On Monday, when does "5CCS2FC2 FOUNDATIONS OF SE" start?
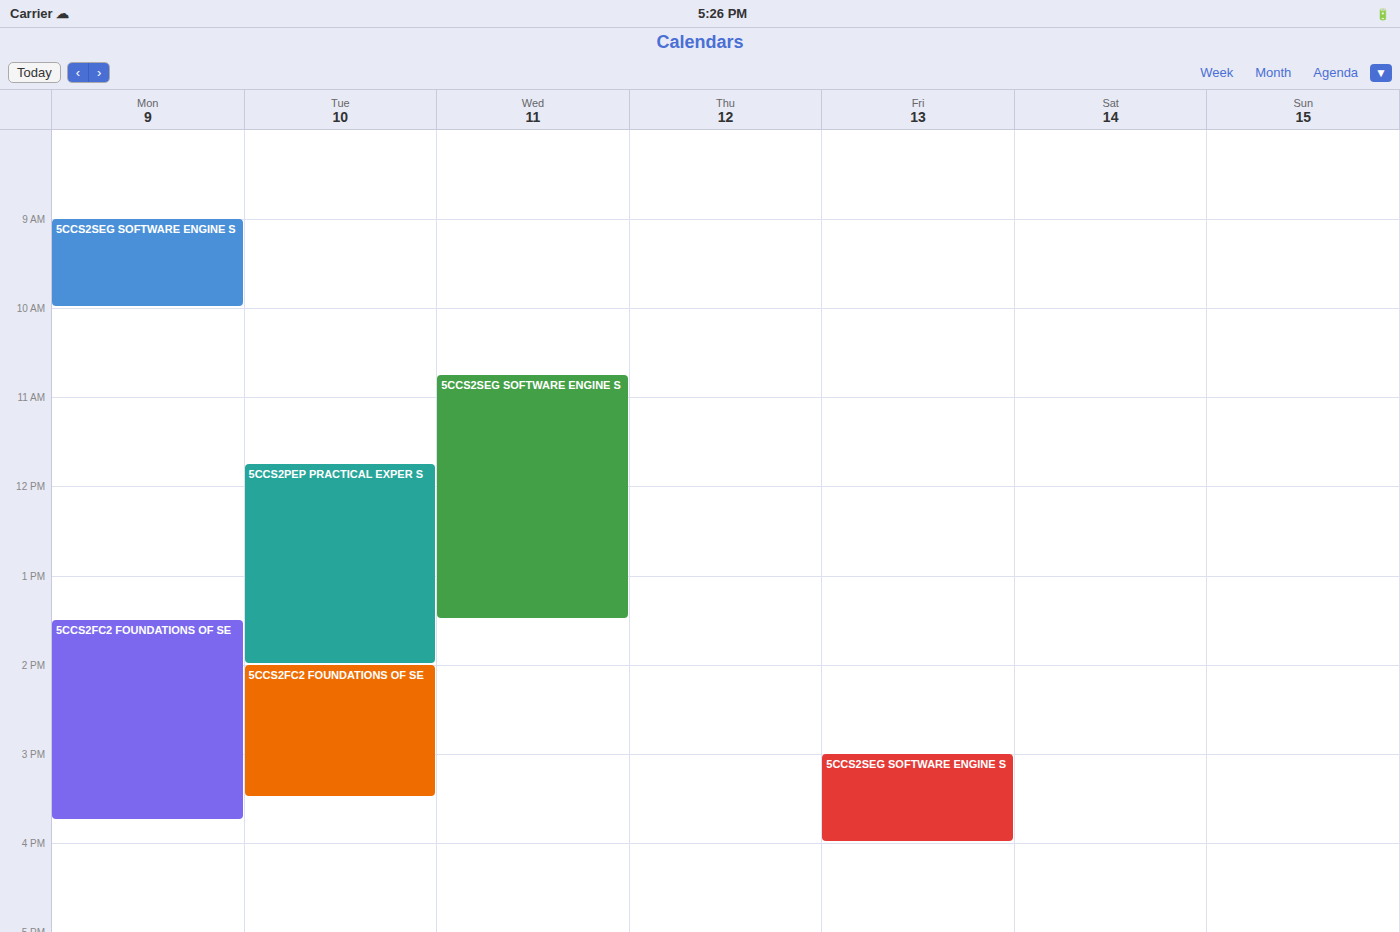
1:30 PM